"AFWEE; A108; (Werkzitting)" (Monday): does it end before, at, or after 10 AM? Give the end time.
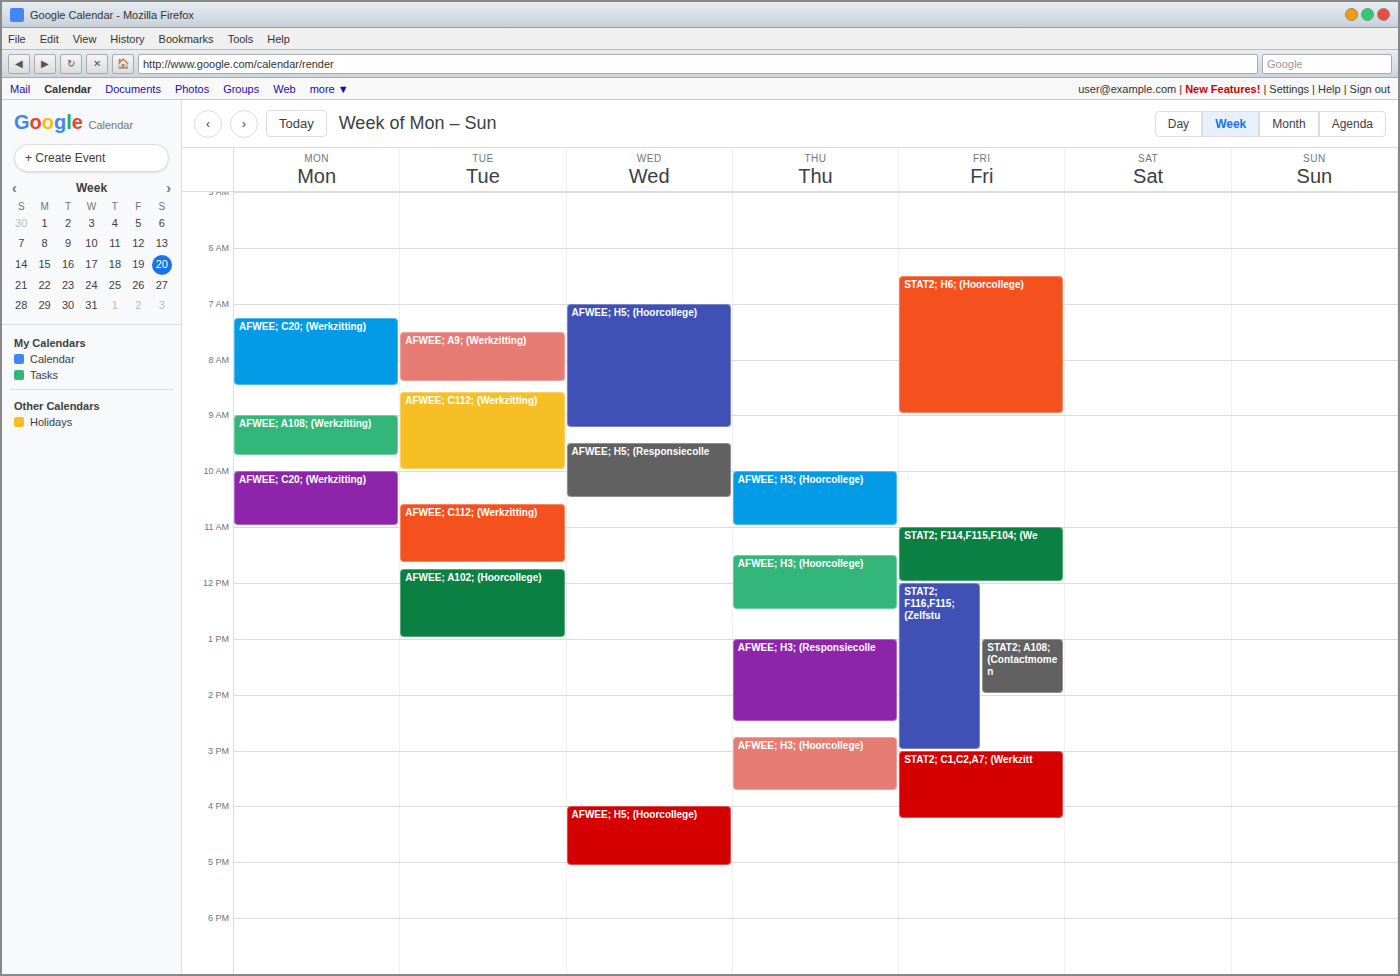
9:45 AM -- before 10 AM, 15 minutes above the 10 AM line.